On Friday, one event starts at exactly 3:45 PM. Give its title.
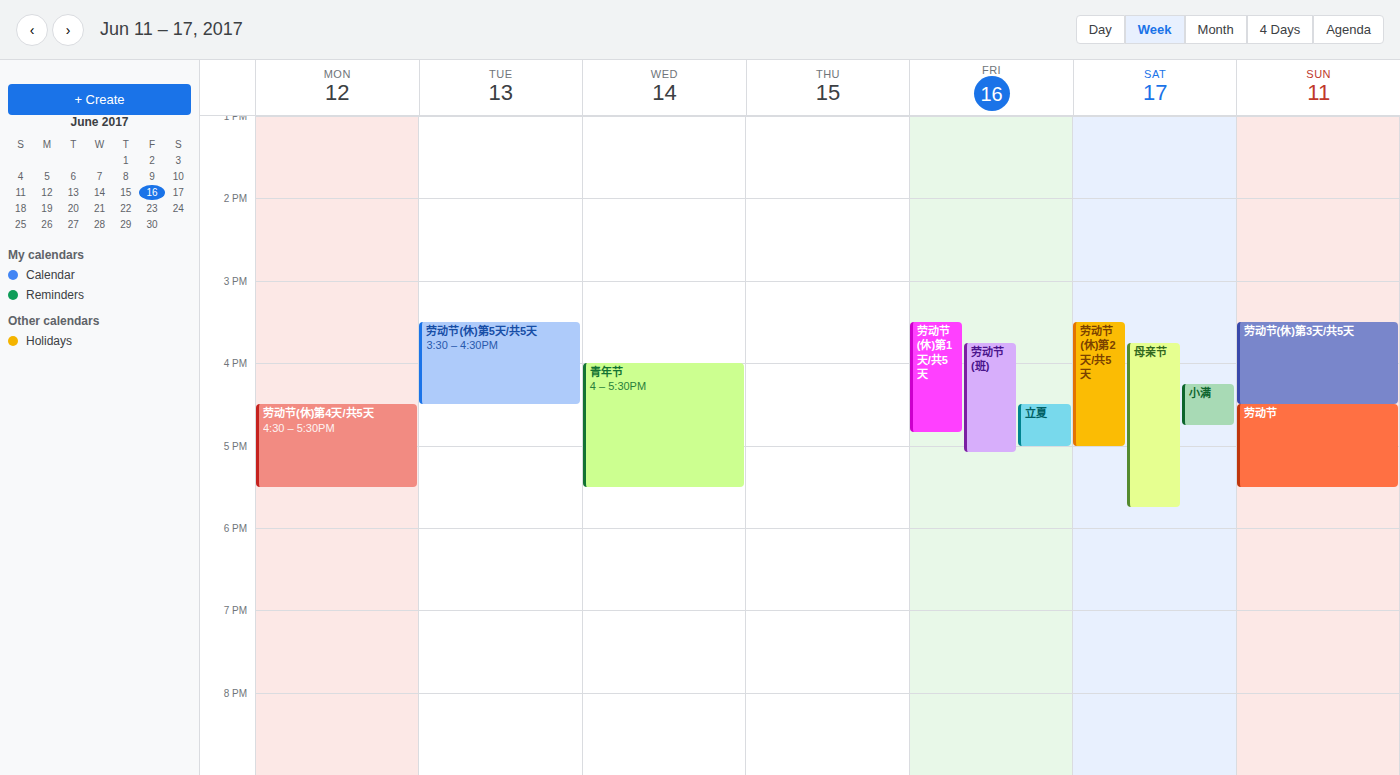
"劳动节(班)"